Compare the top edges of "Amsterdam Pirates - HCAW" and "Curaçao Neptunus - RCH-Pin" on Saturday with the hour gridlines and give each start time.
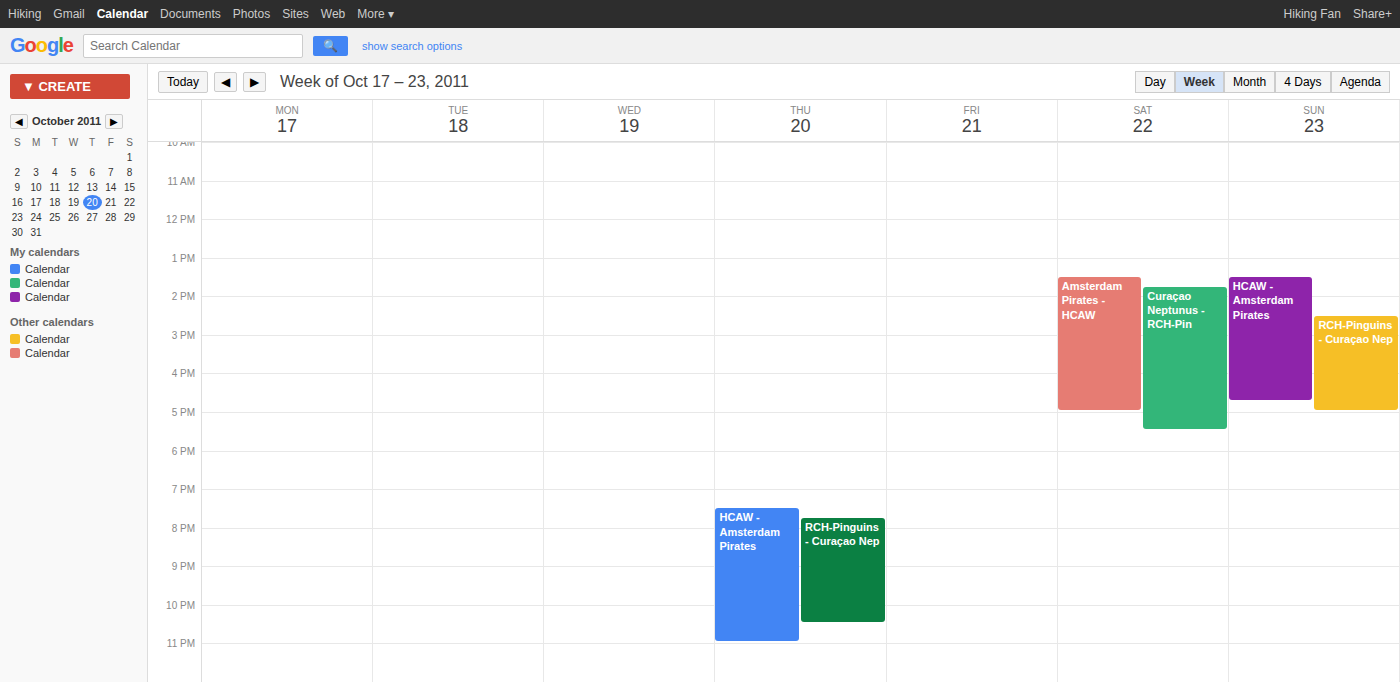
"Amsterdam Pirates - HCAW": 1:30 PM, halfway between the 1 PM and 2 PM lines. "Curaçao Neptunus - RCH-Pin": 1:45 PM, neither: three quarters of the way from the 1 PM line to the 2 PM line.